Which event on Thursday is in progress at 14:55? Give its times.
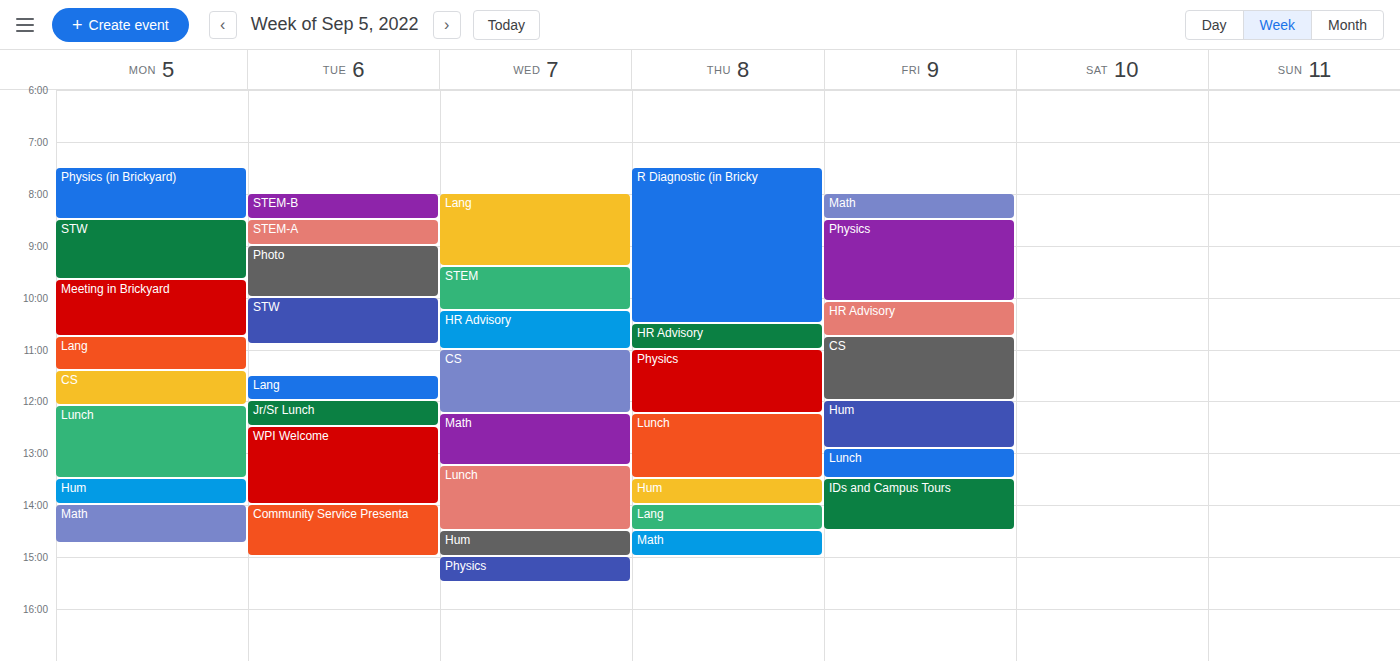
"Math", 14:30 to 15:00